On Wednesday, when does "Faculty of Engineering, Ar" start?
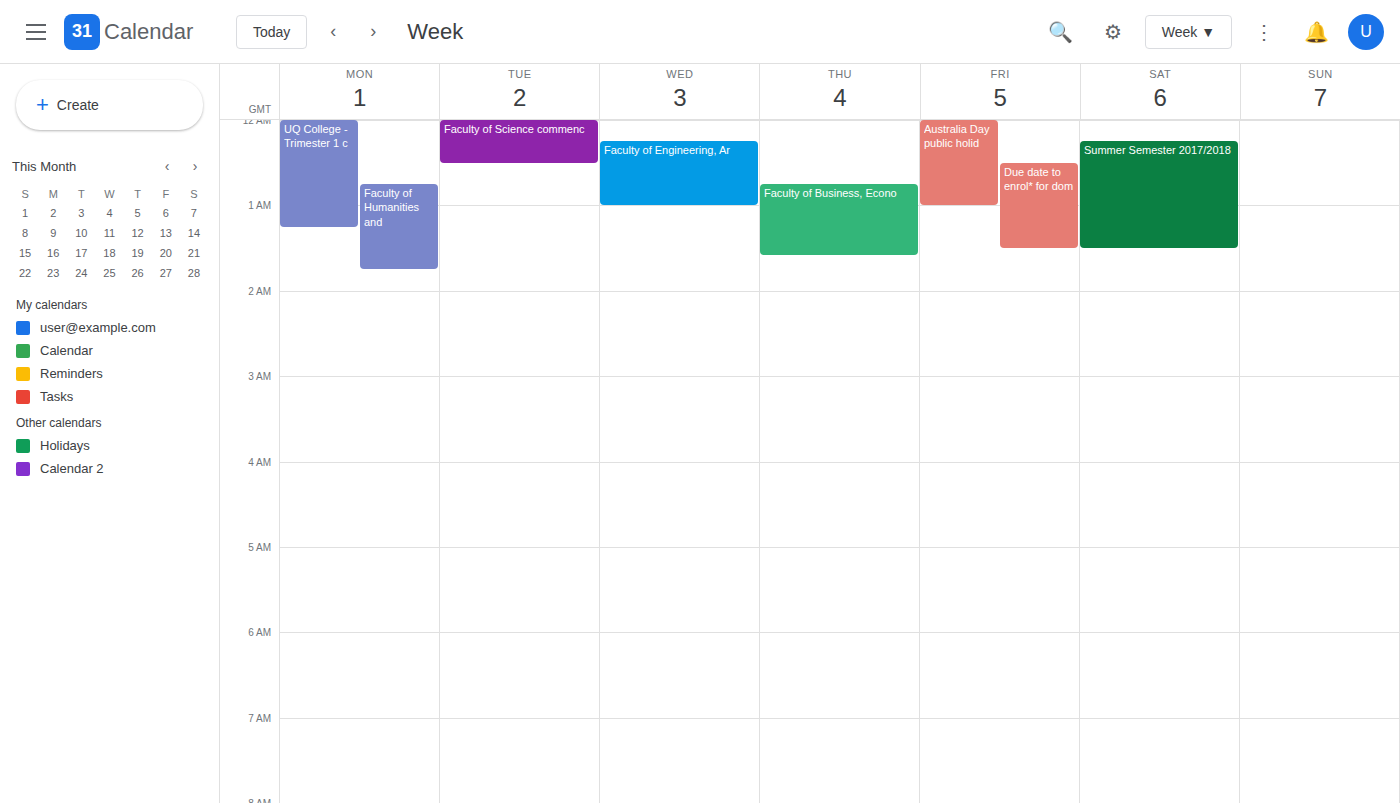
12:15 AM